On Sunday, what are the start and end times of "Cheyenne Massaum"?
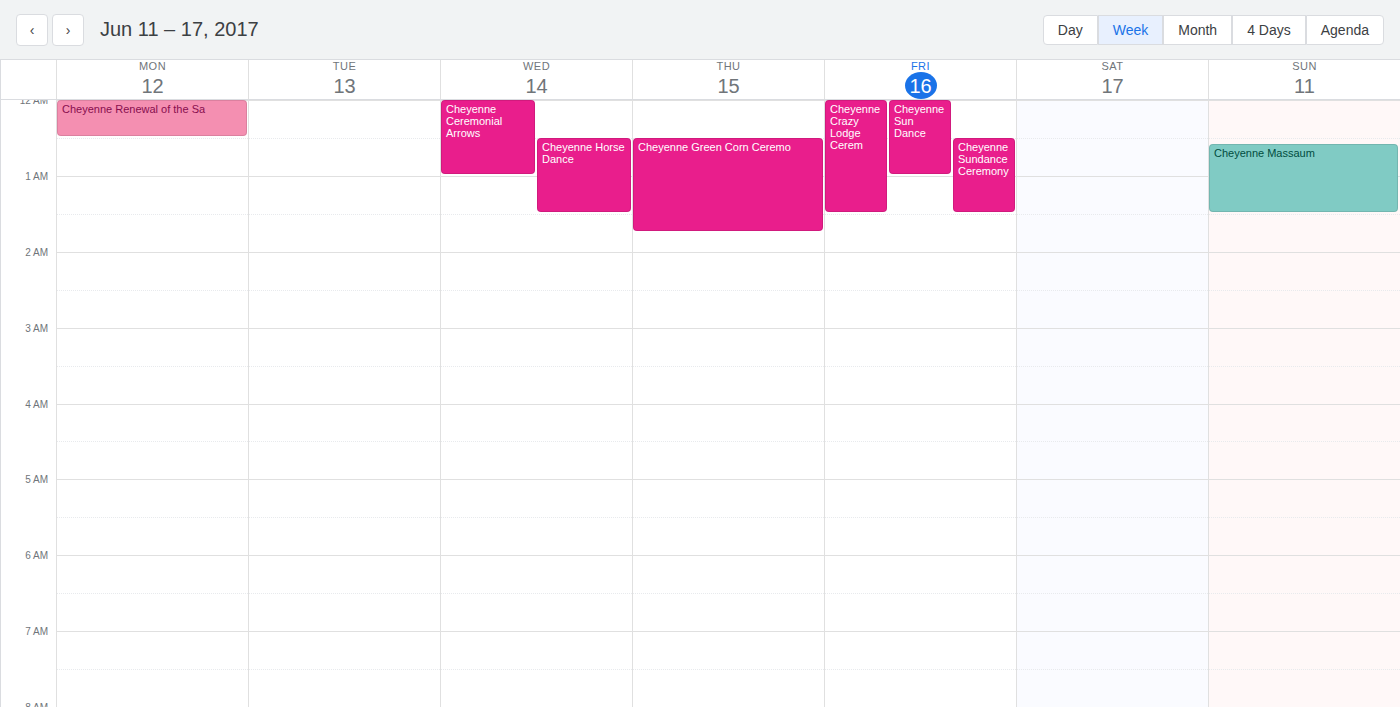
00:35 to 01:30